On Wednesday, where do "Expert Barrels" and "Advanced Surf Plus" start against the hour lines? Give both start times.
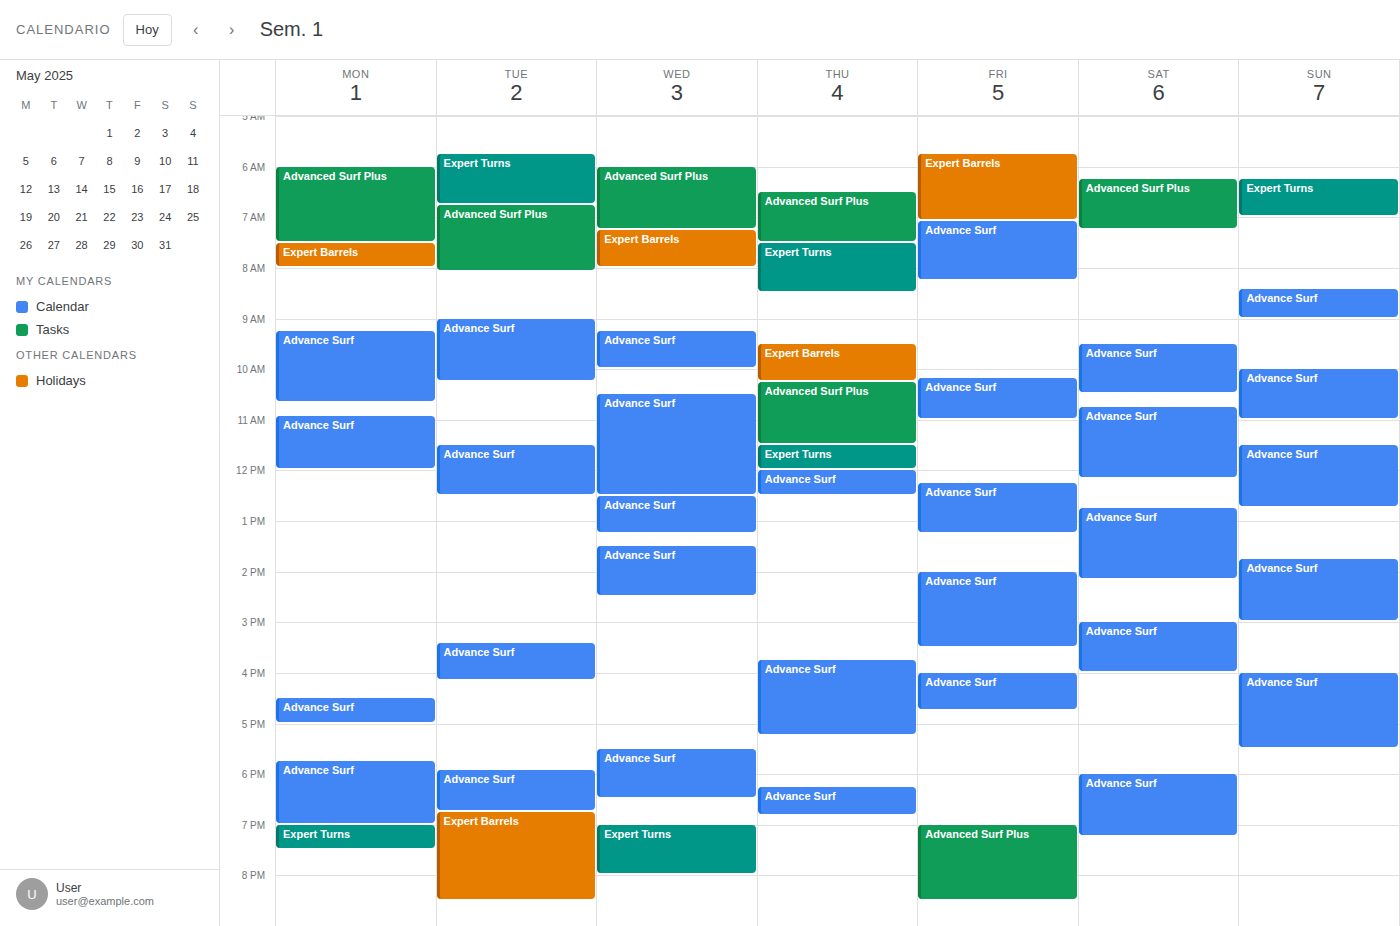
"Expert Barrels": 7:15 AM, neither: a quarter of the way from the 7 AM line to the 8 AM line. "Advanced Surf Plus": 6:00 AM, exactly on the 6 AM line.